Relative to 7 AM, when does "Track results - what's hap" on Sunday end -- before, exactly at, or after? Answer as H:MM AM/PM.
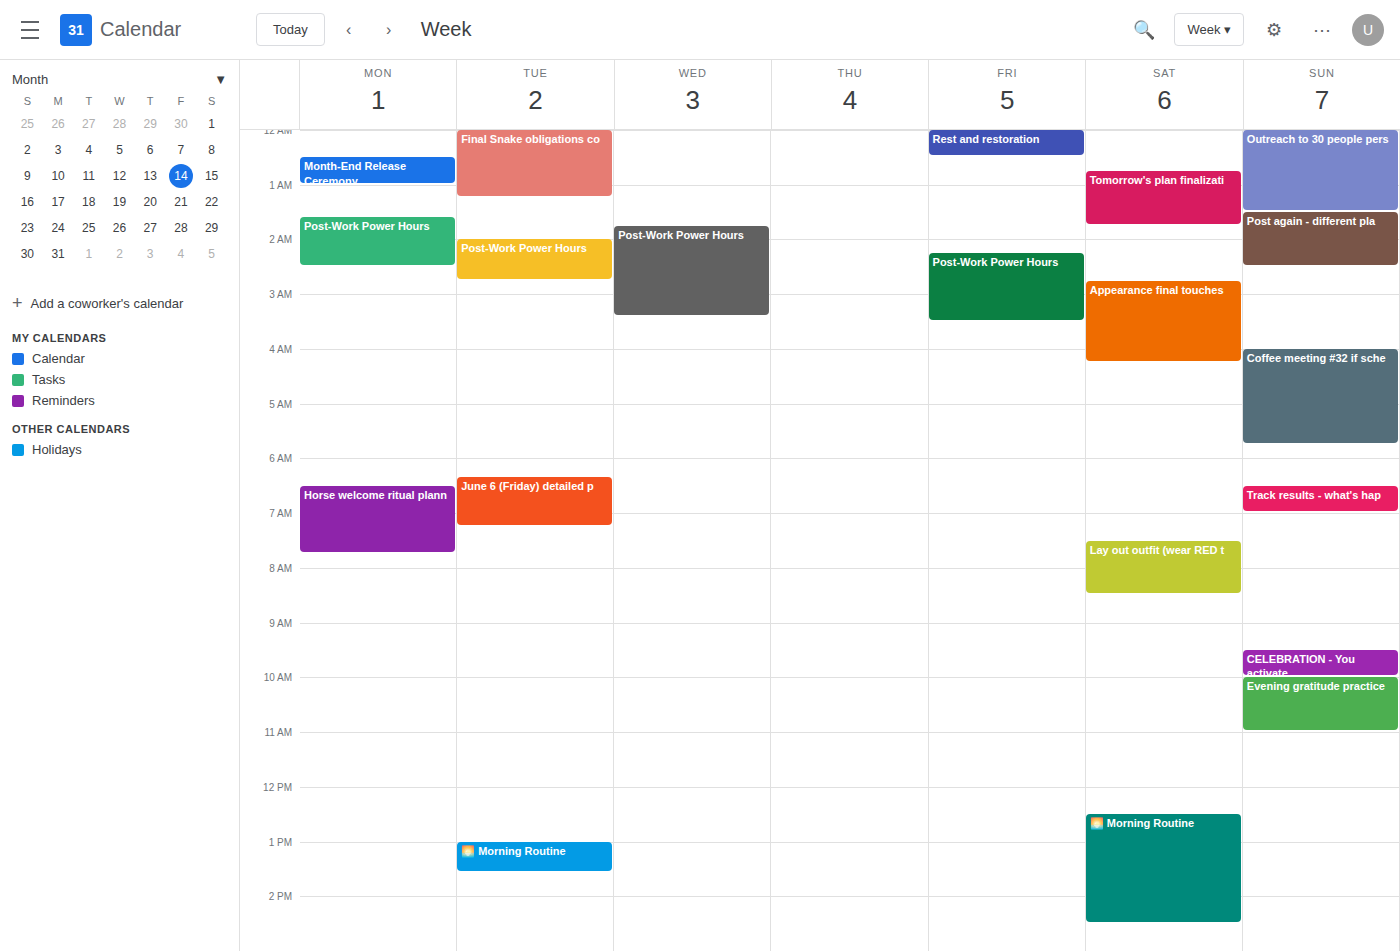
7:00 AM -- exactly at 7 AM, on the 7 AM line.